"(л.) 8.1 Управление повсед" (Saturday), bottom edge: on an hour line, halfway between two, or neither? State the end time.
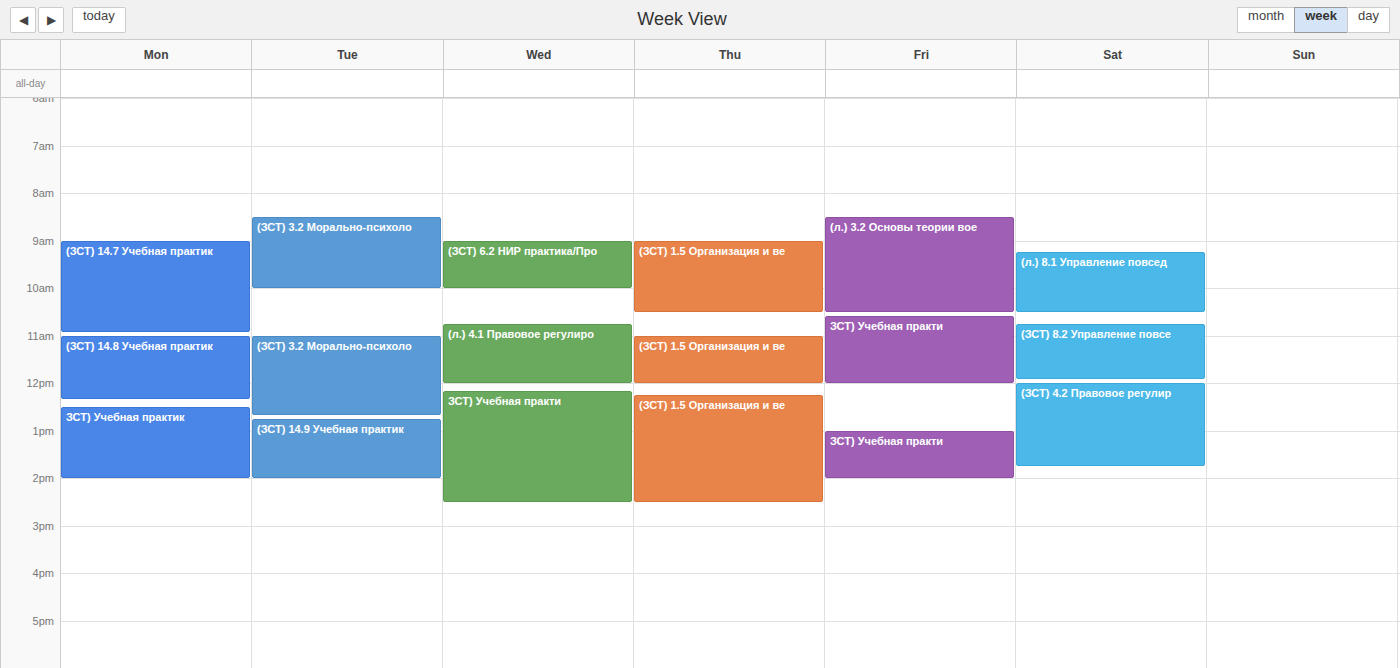
10:30 AM -- halfway between the 10 AM and 11 AM lines.